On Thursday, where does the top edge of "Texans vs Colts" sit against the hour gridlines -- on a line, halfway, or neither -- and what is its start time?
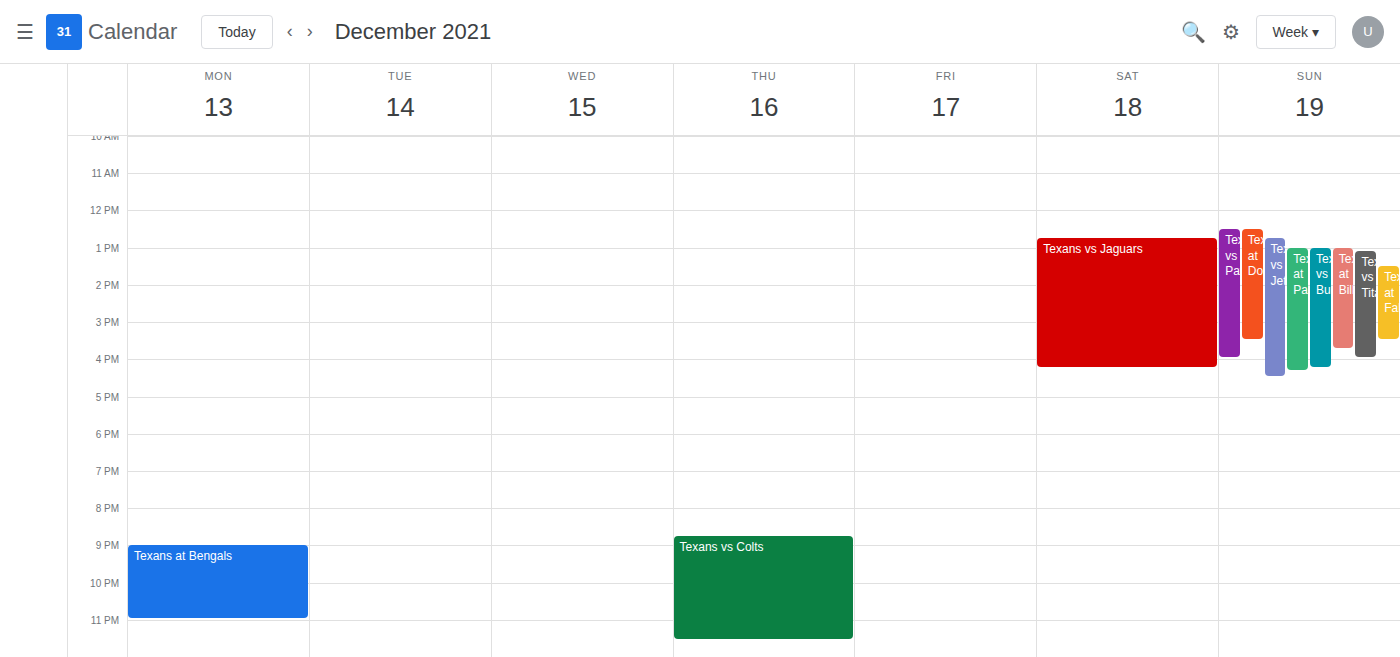
8:45 PM -- neither: three quarters of the way from the 8 PM line to the 9 PM line.